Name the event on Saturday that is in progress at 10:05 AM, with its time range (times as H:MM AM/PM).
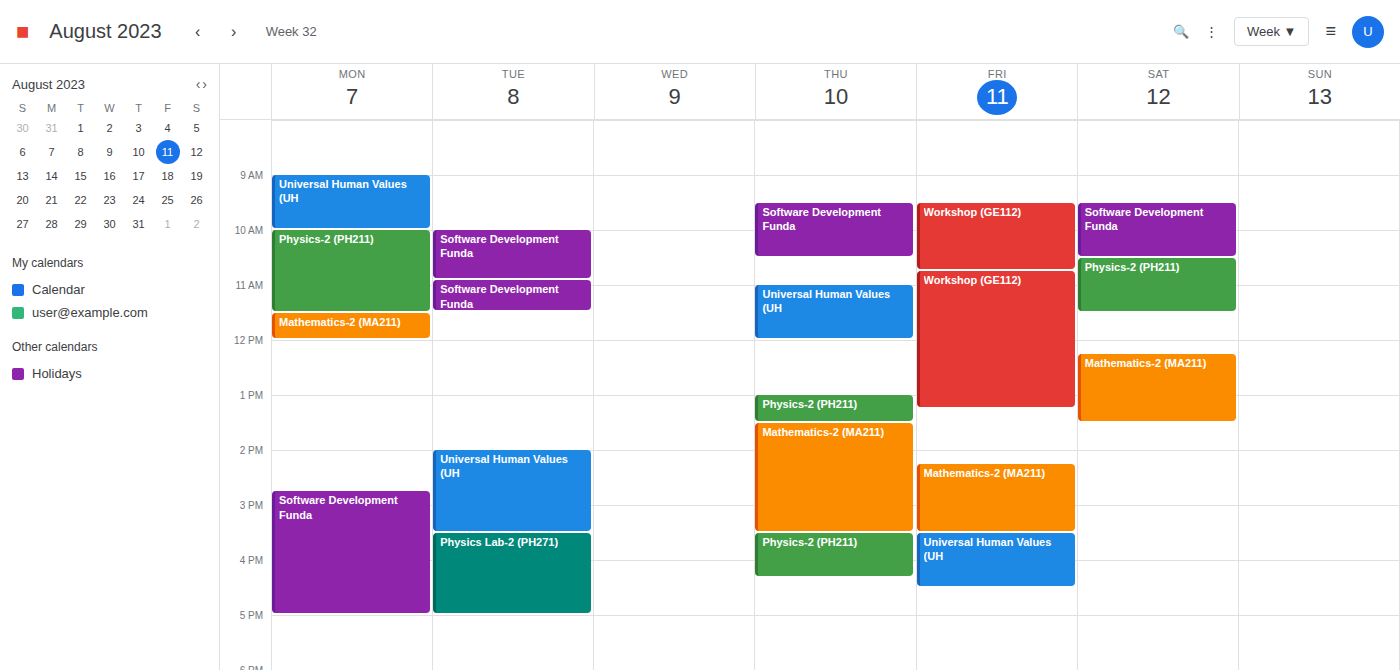
"Software Development Funda", 9:30 AM to 10:30 AM